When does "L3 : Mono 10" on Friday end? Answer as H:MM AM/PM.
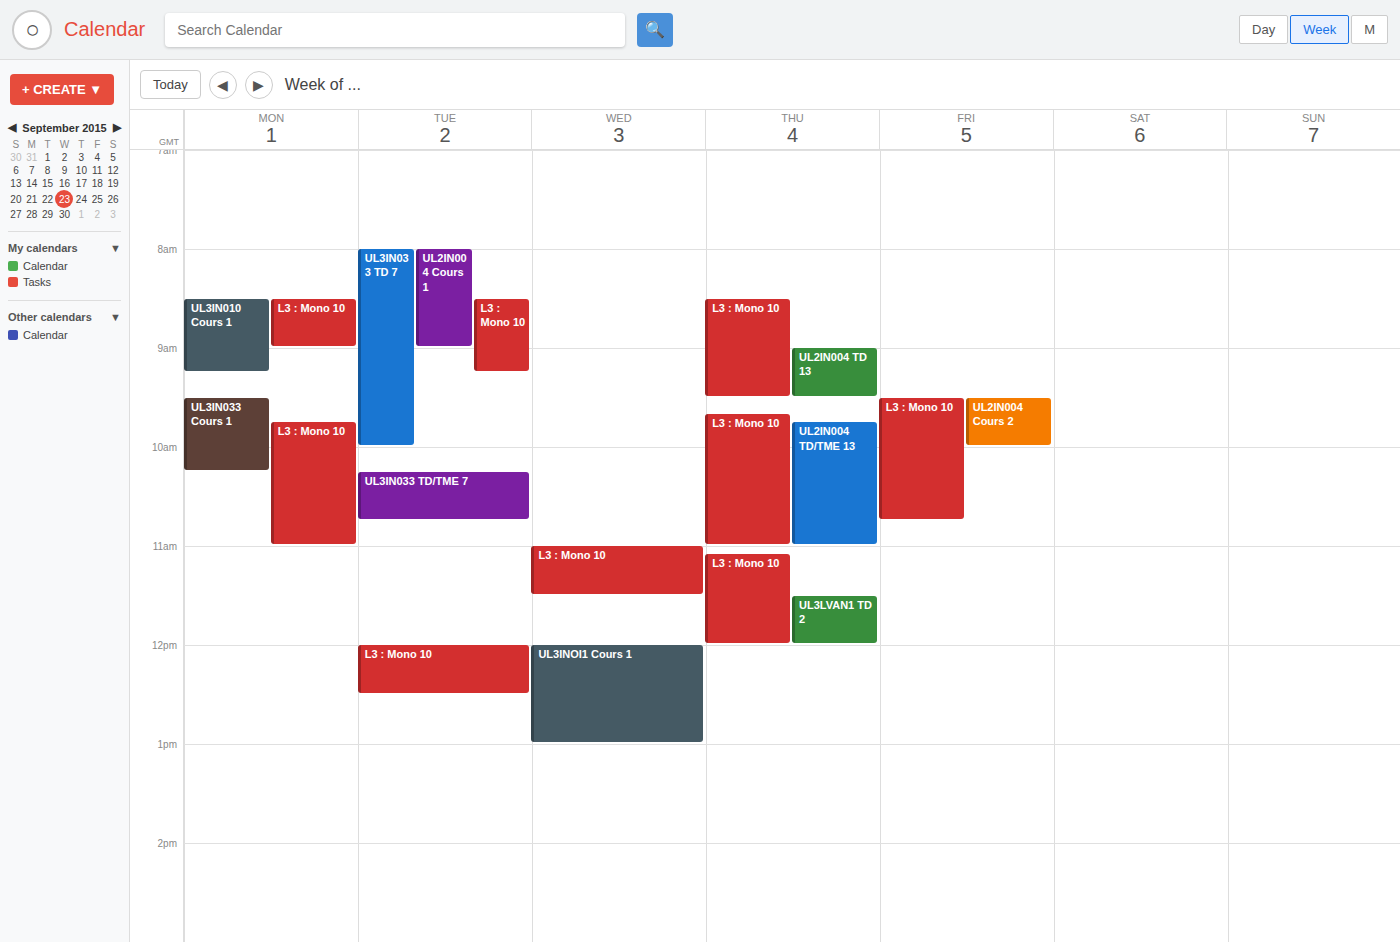
10:45 AM